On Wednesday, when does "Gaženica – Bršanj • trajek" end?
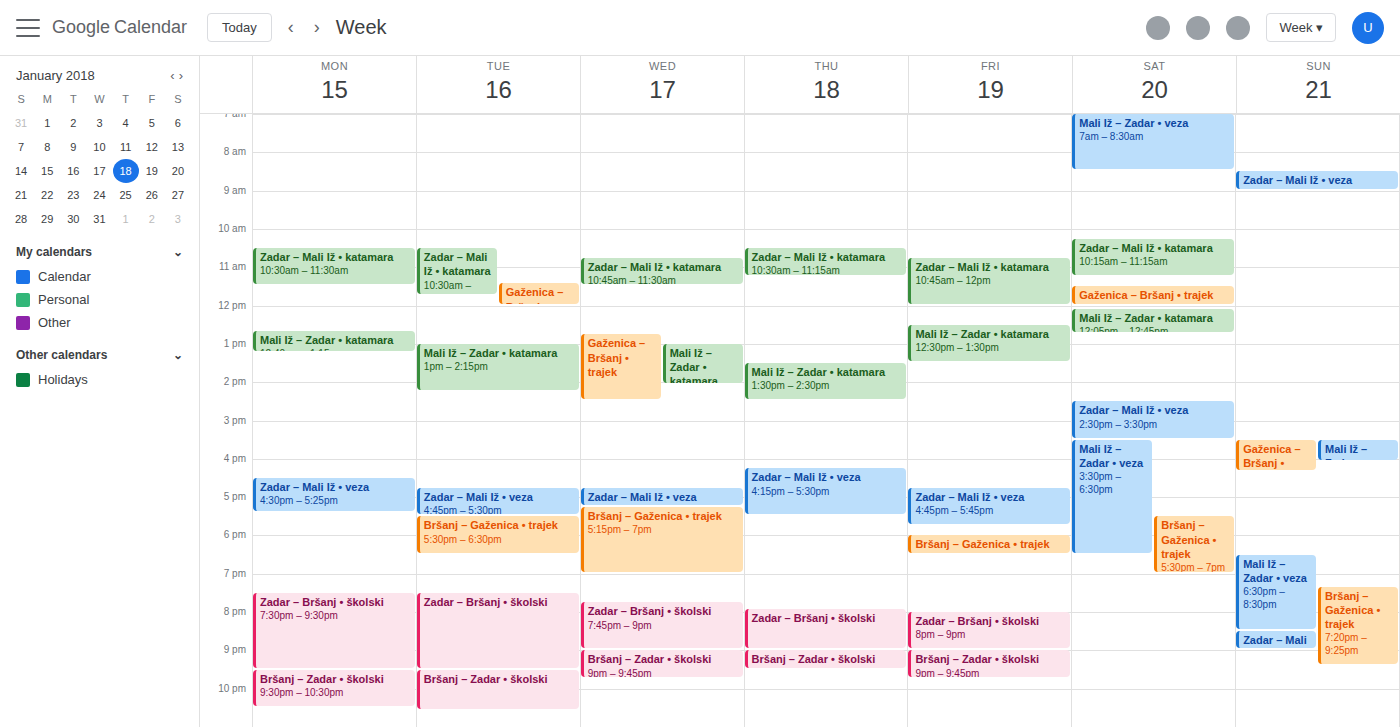
14:30